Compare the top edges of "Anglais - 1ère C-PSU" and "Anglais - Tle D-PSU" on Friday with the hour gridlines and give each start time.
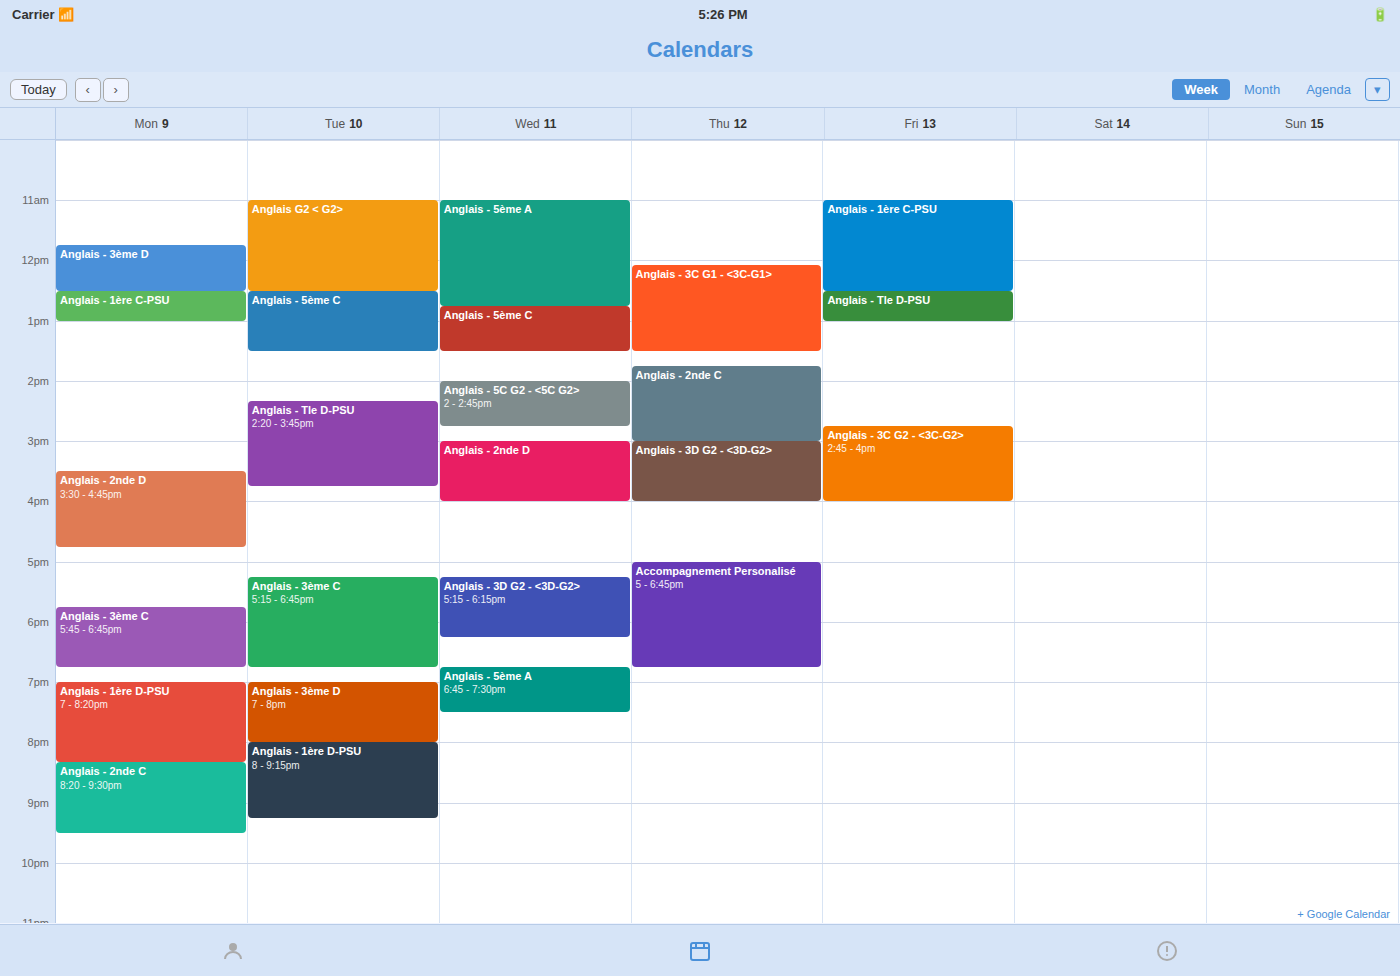
"Anglais - 1ère C-PSU": 11:00 AM, exactly on the 11 AM line. "Anglais - Tle D-PSU": 12:30 PM, halfway between the 12 PM and 1 PM lines.